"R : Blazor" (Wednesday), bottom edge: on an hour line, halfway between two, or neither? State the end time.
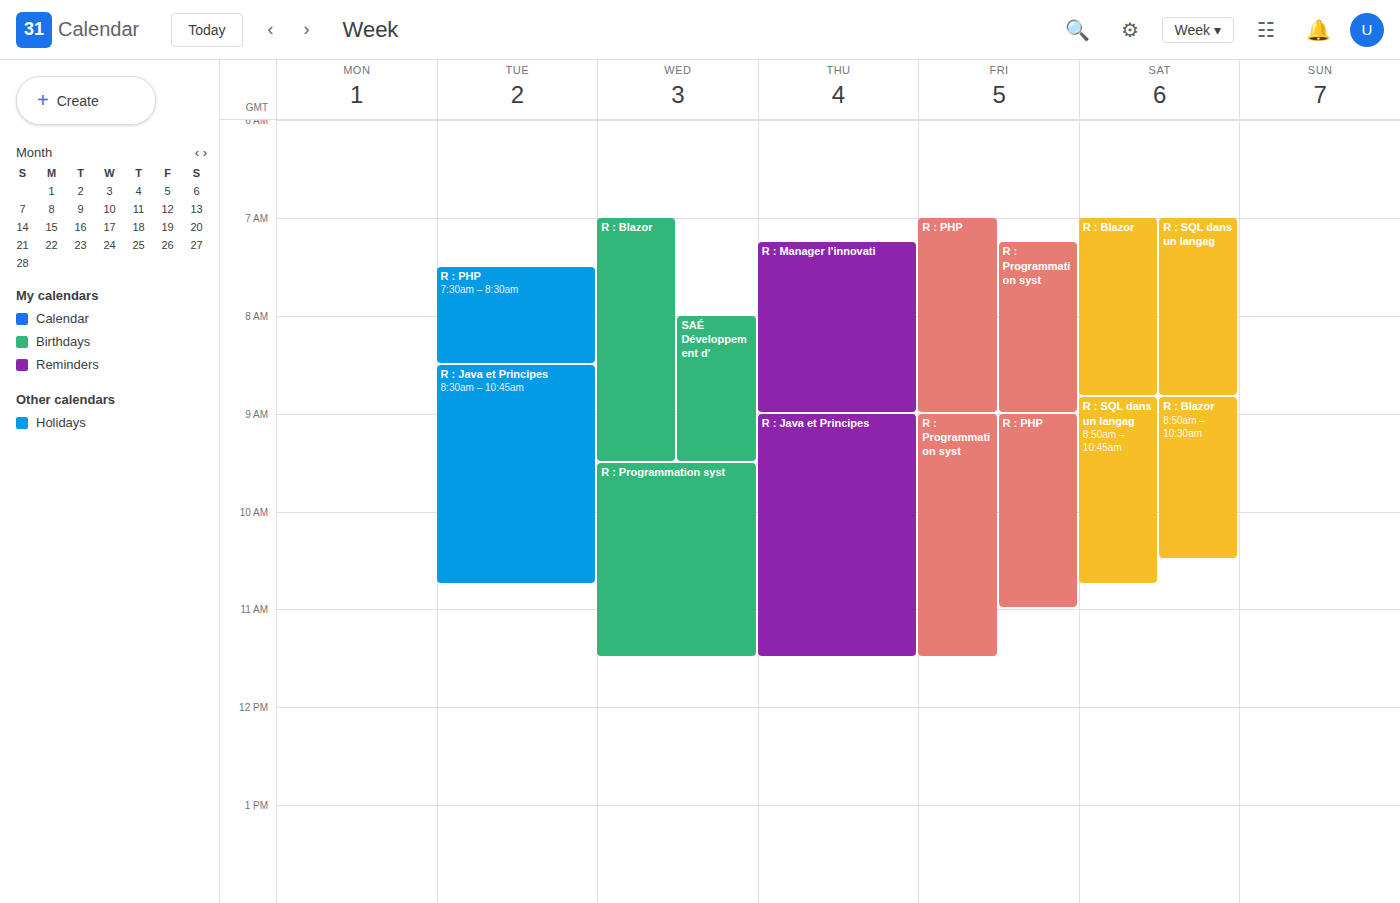
9:30 AM -- halfway between the 9 AM and 10 AM lines.